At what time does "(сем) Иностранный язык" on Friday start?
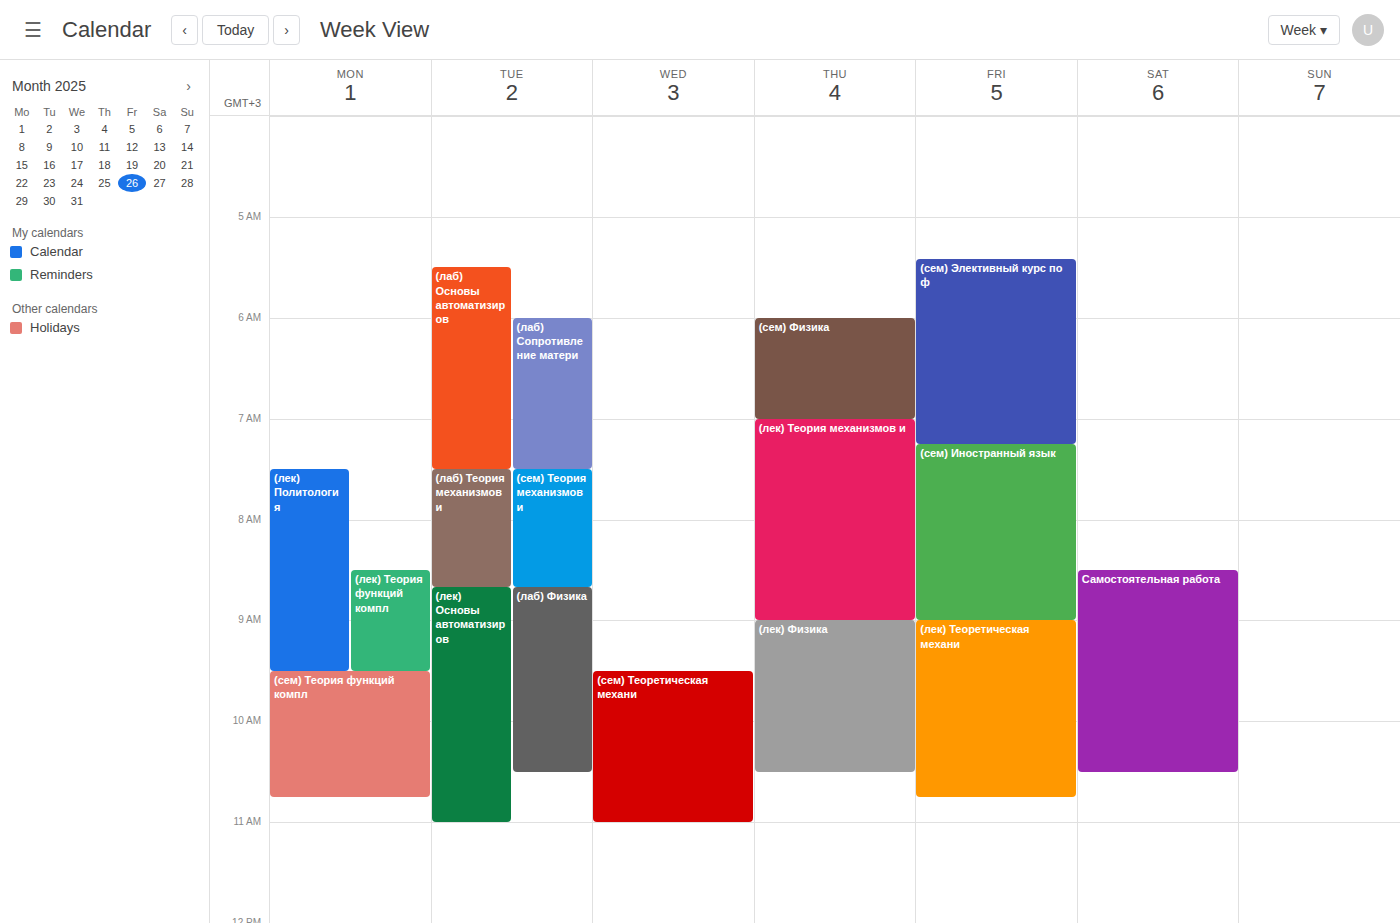
7:15 AM